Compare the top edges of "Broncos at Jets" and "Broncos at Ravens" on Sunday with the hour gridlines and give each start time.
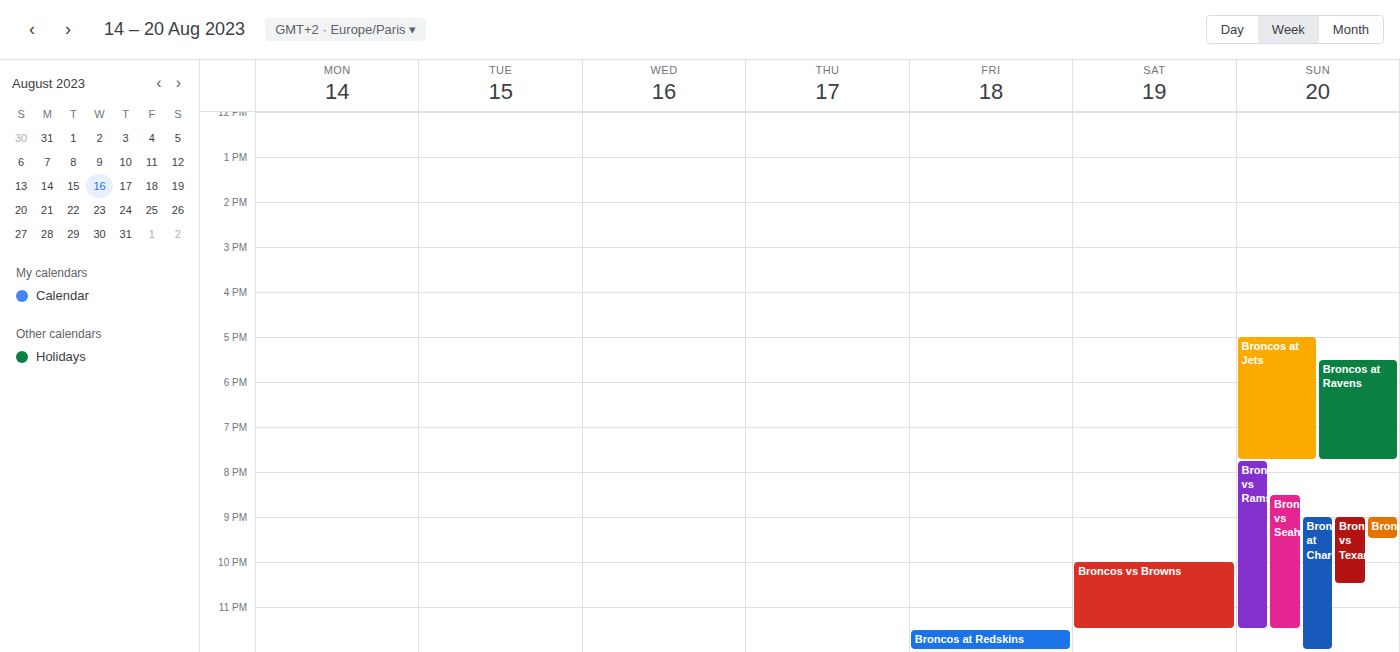
"Broncos at Jets": 5:00 PM, exactly on the 5 PM line. "Broncos at Ravens": 5:30 PM, halfway between the 5 PM and 6 PM lines.